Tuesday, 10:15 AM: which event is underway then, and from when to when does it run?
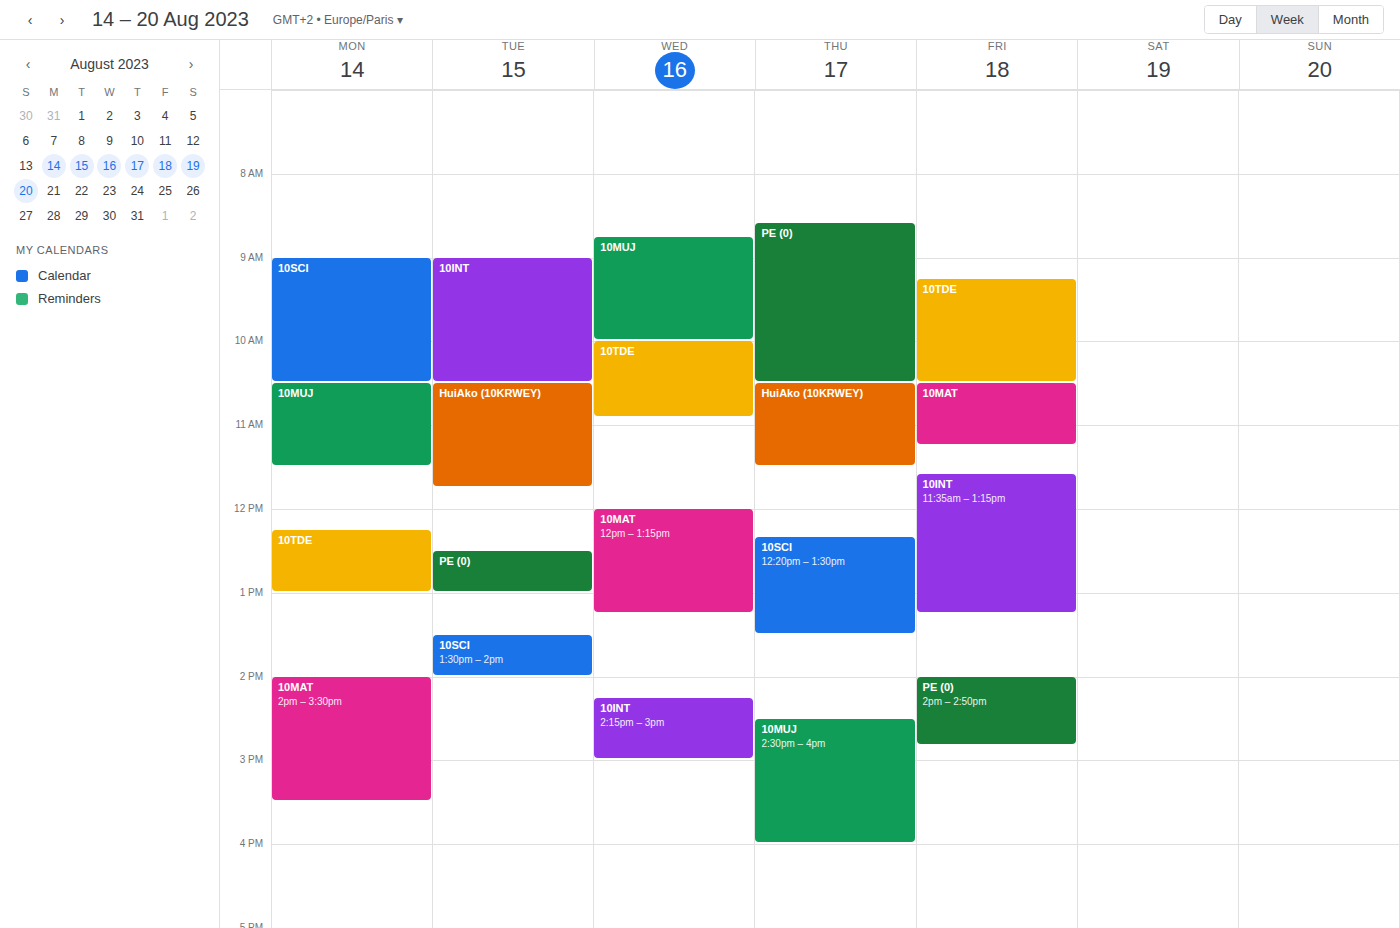
"10INT", 9:00 AM to 10:30 AM